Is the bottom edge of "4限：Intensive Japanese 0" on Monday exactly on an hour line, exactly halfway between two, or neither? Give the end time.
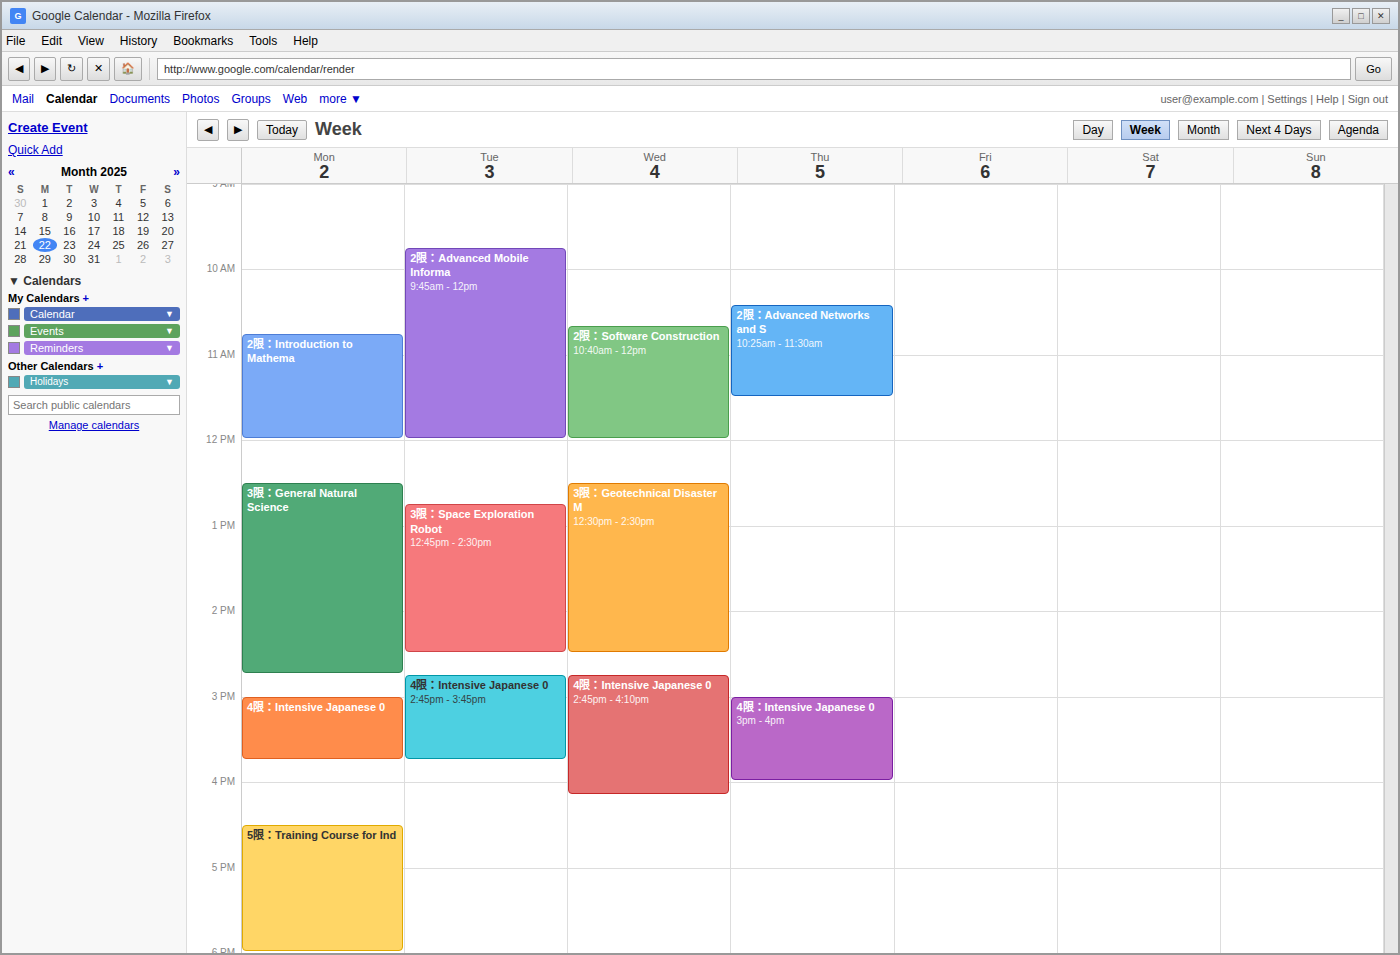
3:45 PM -- neither: three quarters of the way from the 3 PM line to the 4 PM line.